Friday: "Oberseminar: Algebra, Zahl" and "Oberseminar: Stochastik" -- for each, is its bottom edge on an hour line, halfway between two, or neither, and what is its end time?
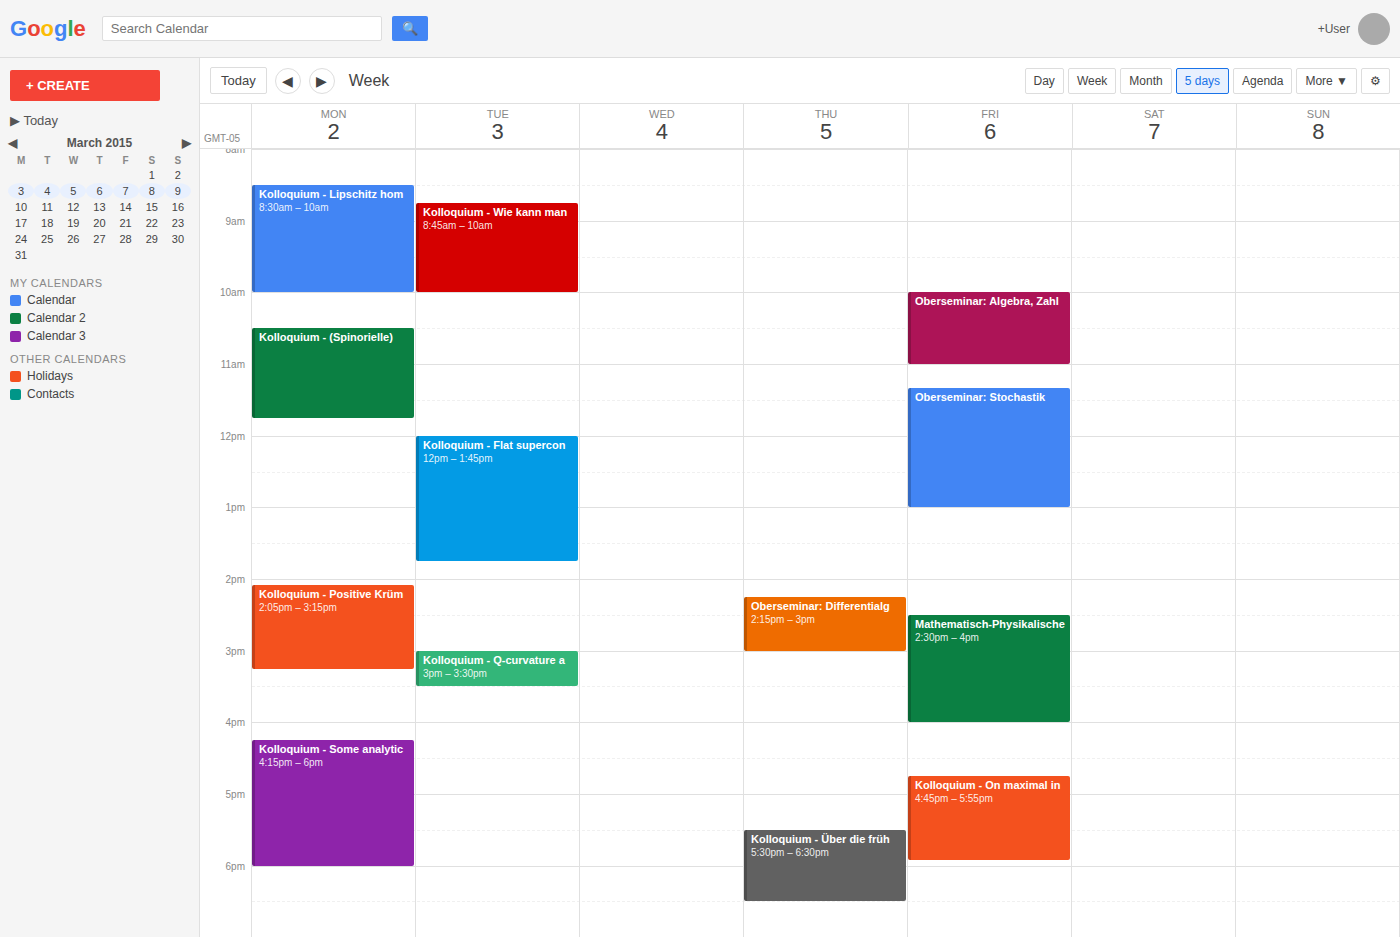
"Oberseminar: Algebra, Zahl": 11:00 AM, exactly on the 11 AM line. "Oberseminar: Stochastik": 1:00 PM, exactly on the 1 PM line.